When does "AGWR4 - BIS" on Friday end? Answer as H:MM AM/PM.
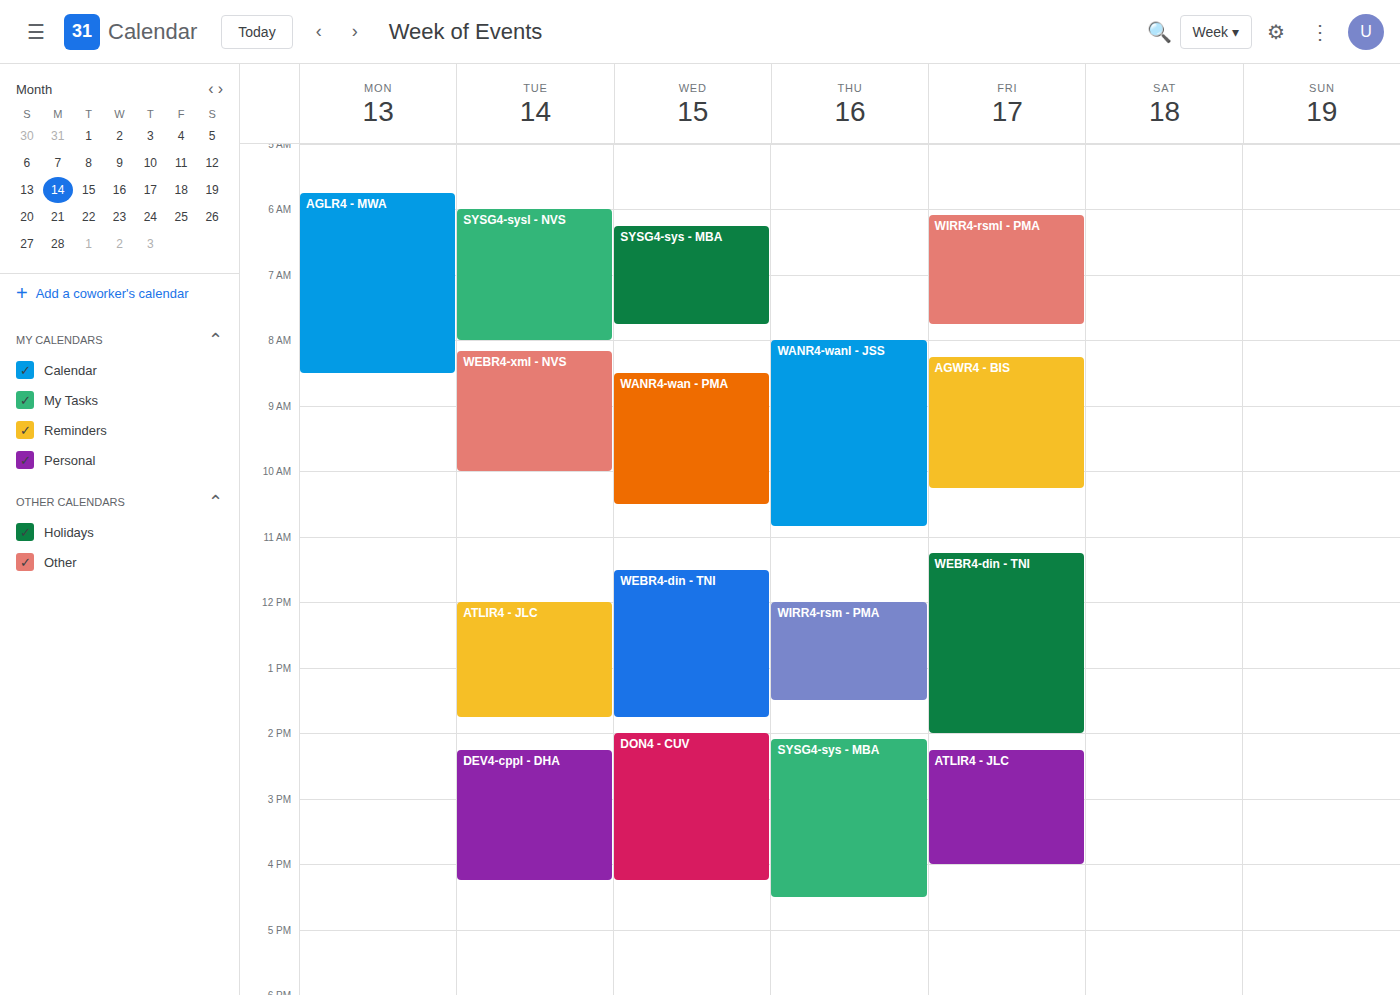
10:15 AM